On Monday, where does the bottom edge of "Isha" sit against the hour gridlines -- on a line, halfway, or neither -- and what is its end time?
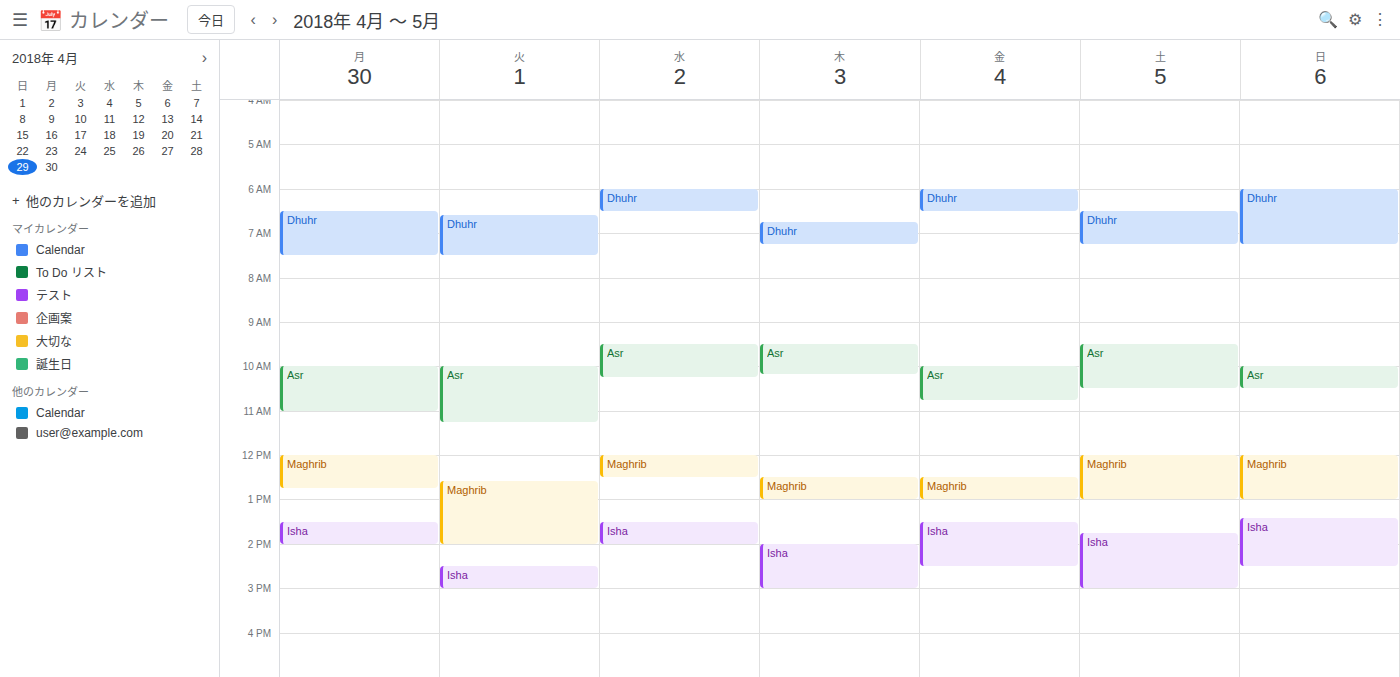
2:00 PM -- exactly on the 2 PM line.